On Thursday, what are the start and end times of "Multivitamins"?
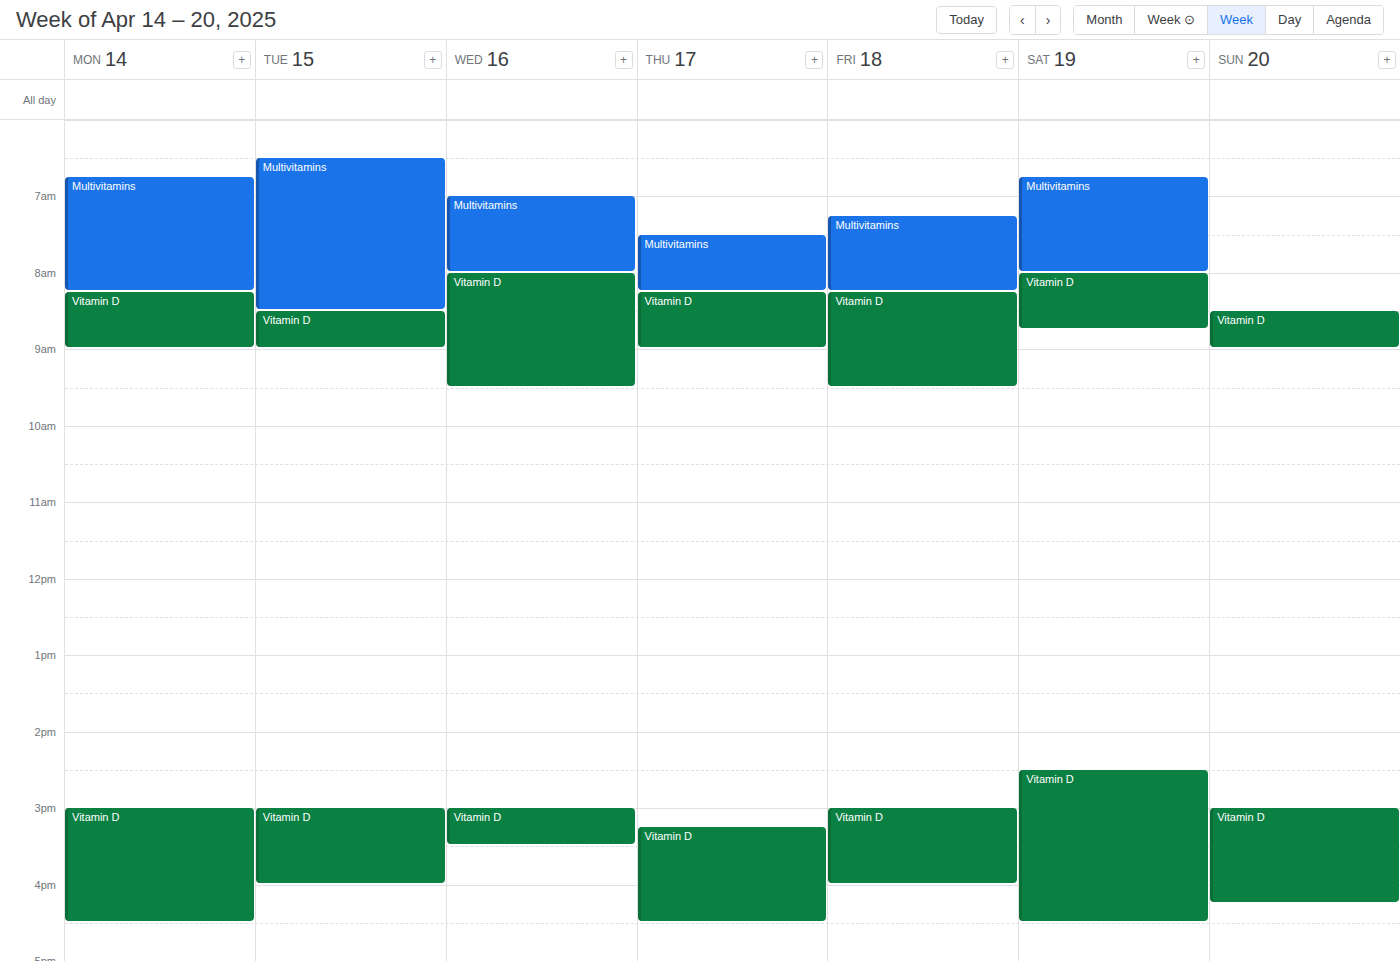
7:30 AM to 8:15 AM